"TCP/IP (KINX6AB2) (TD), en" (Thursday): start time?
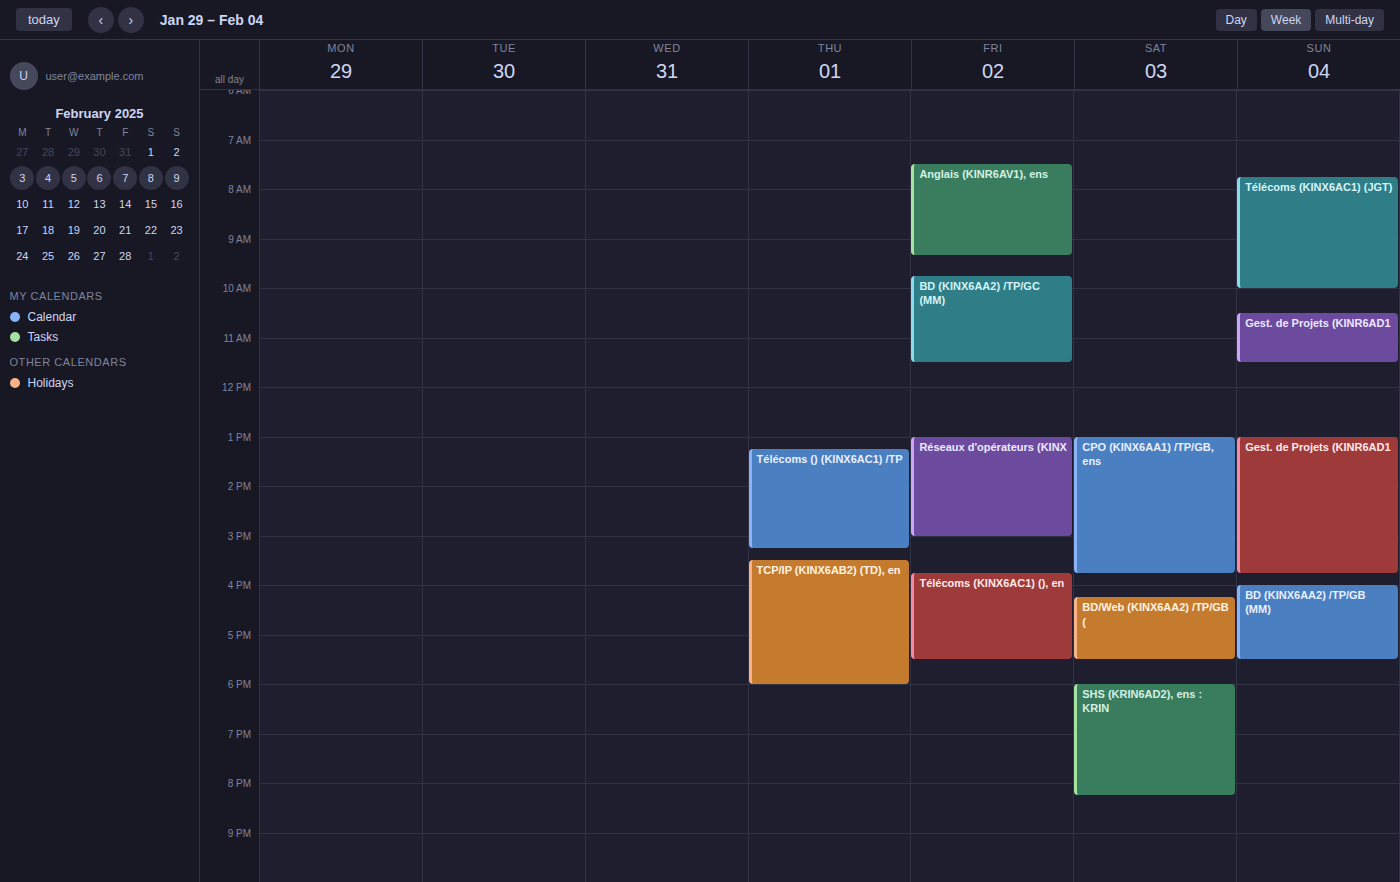
3:30 PM